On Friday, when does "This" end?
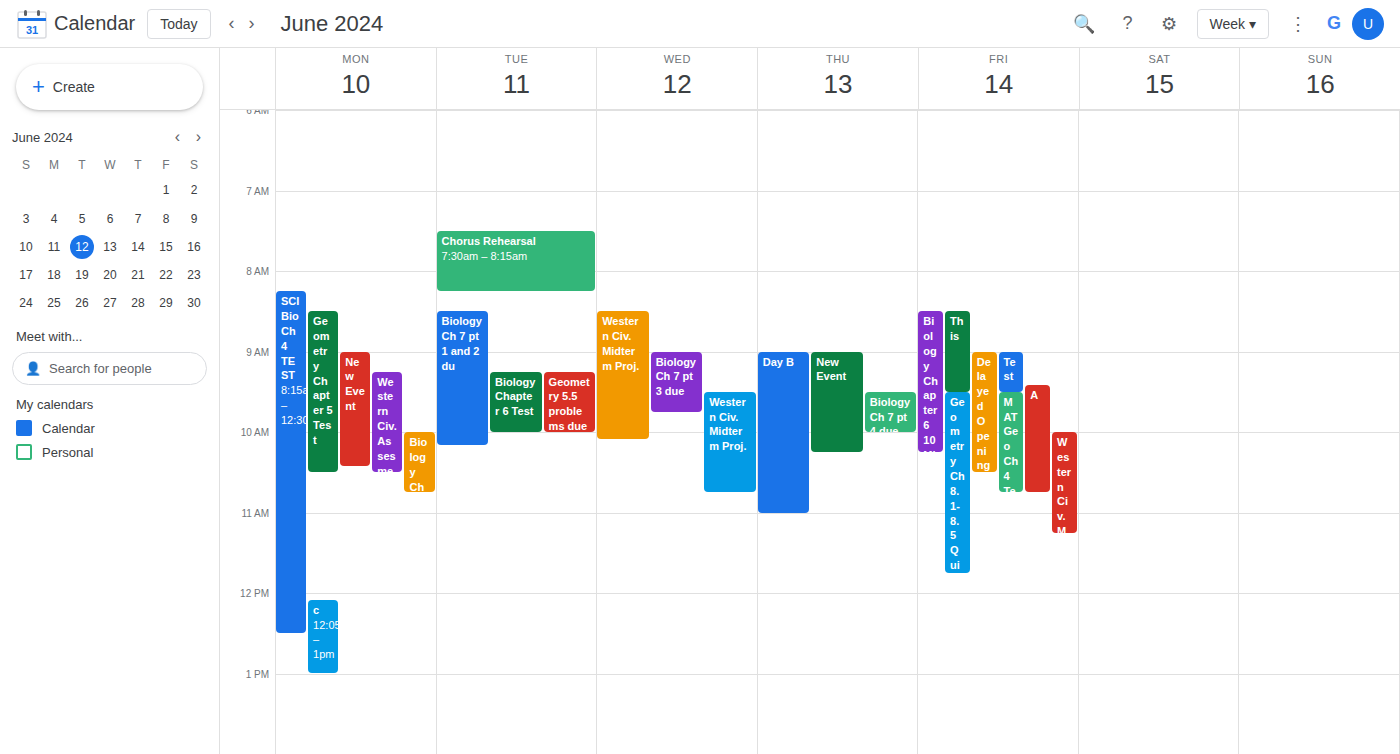
9:30 AM